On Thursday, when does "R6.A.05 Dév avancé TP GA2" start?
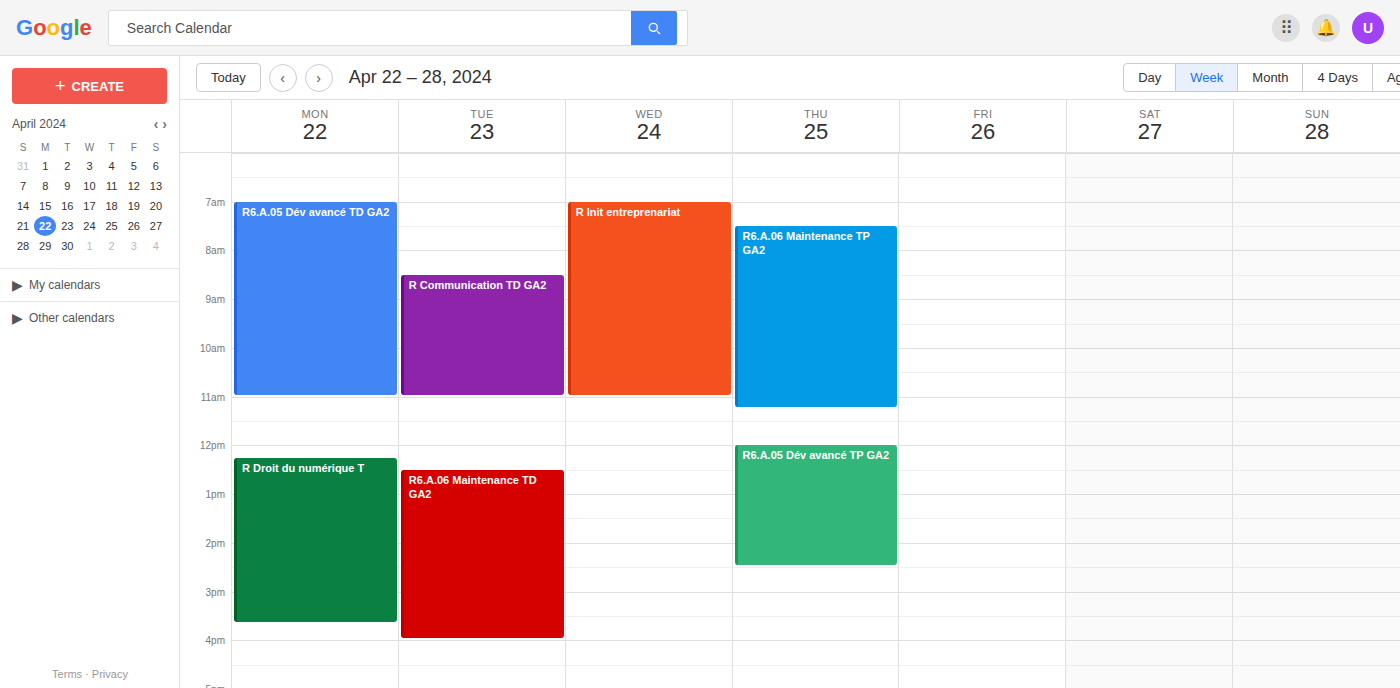
12:00 PM